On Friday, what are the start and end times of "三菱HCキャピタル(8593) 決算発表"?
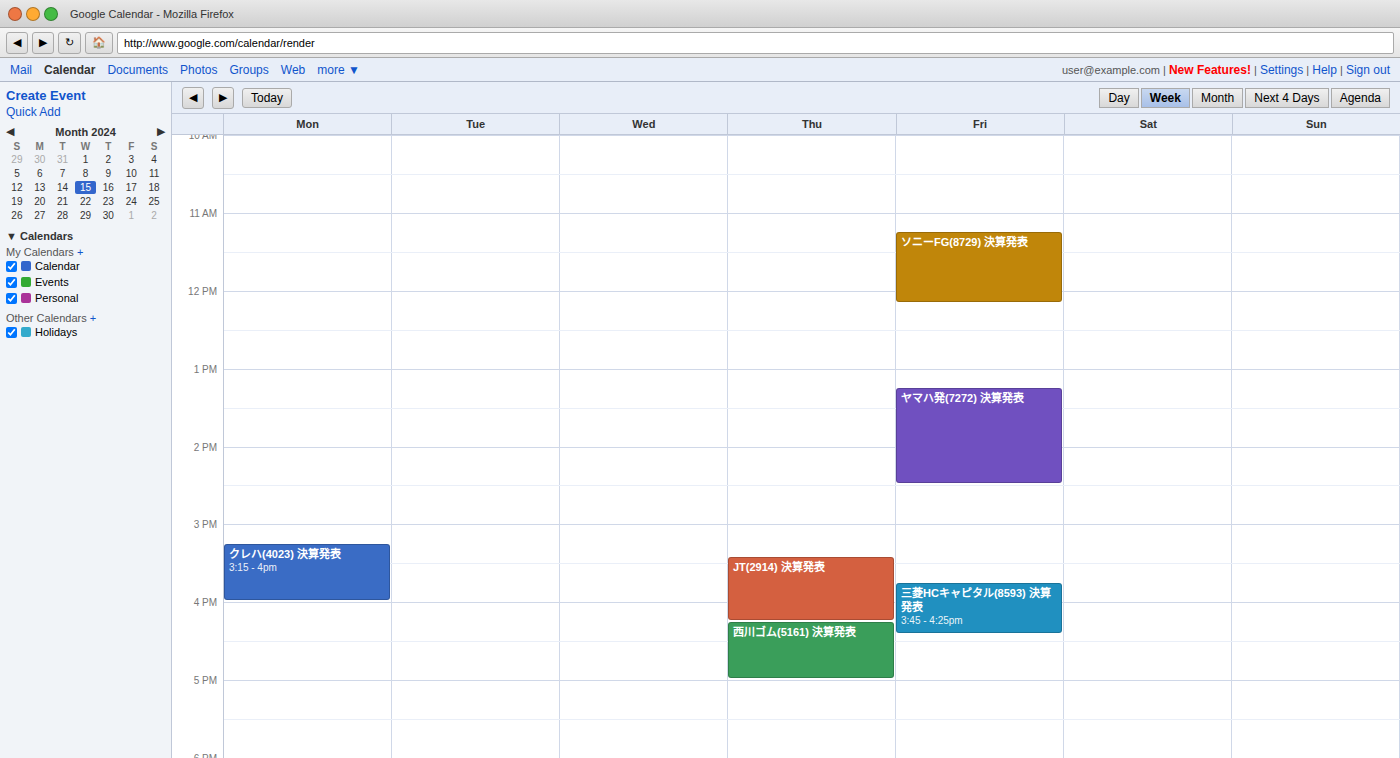
3:45 PM to 4:25 PM